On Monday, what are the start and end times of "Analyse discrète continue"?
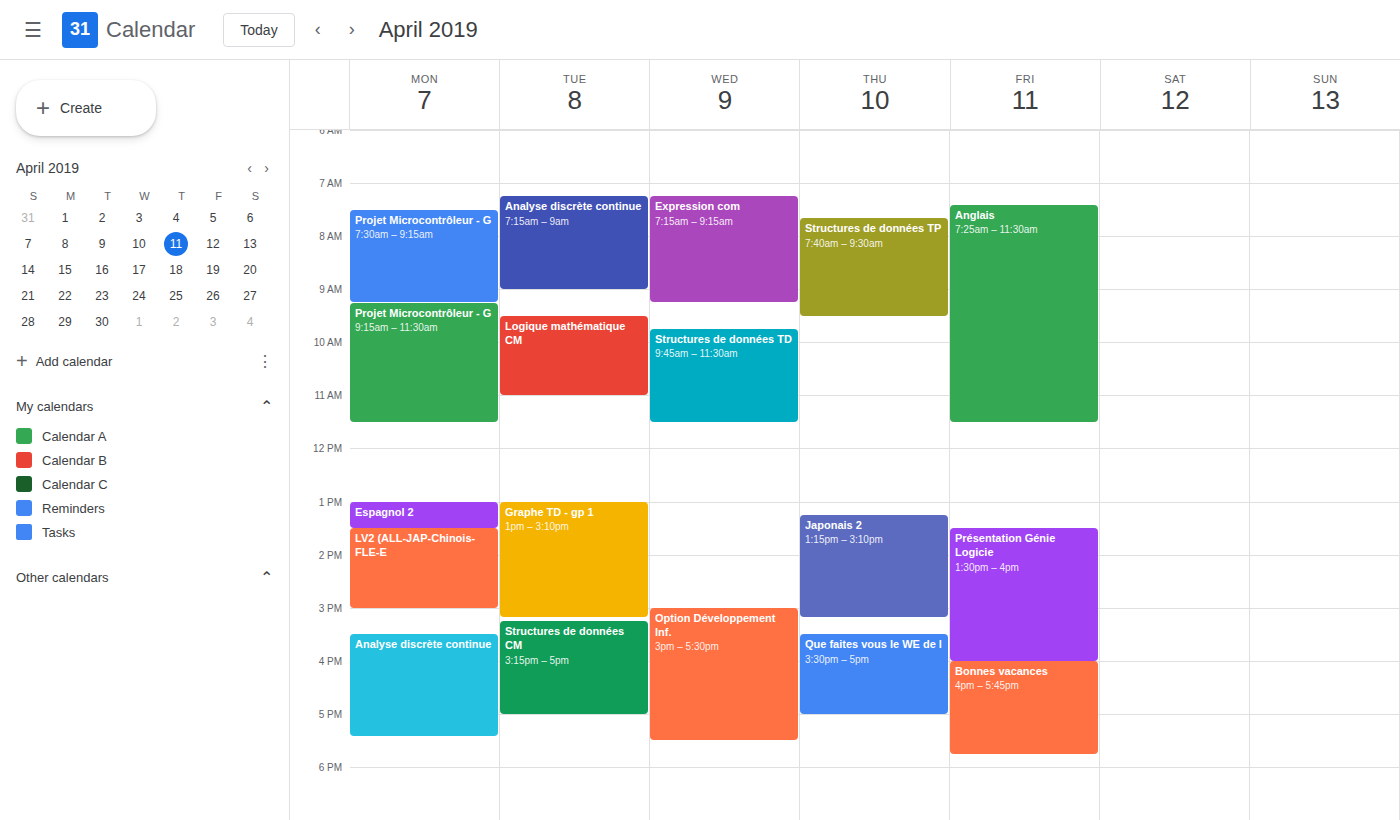
3:30 PM to 5:25 PM